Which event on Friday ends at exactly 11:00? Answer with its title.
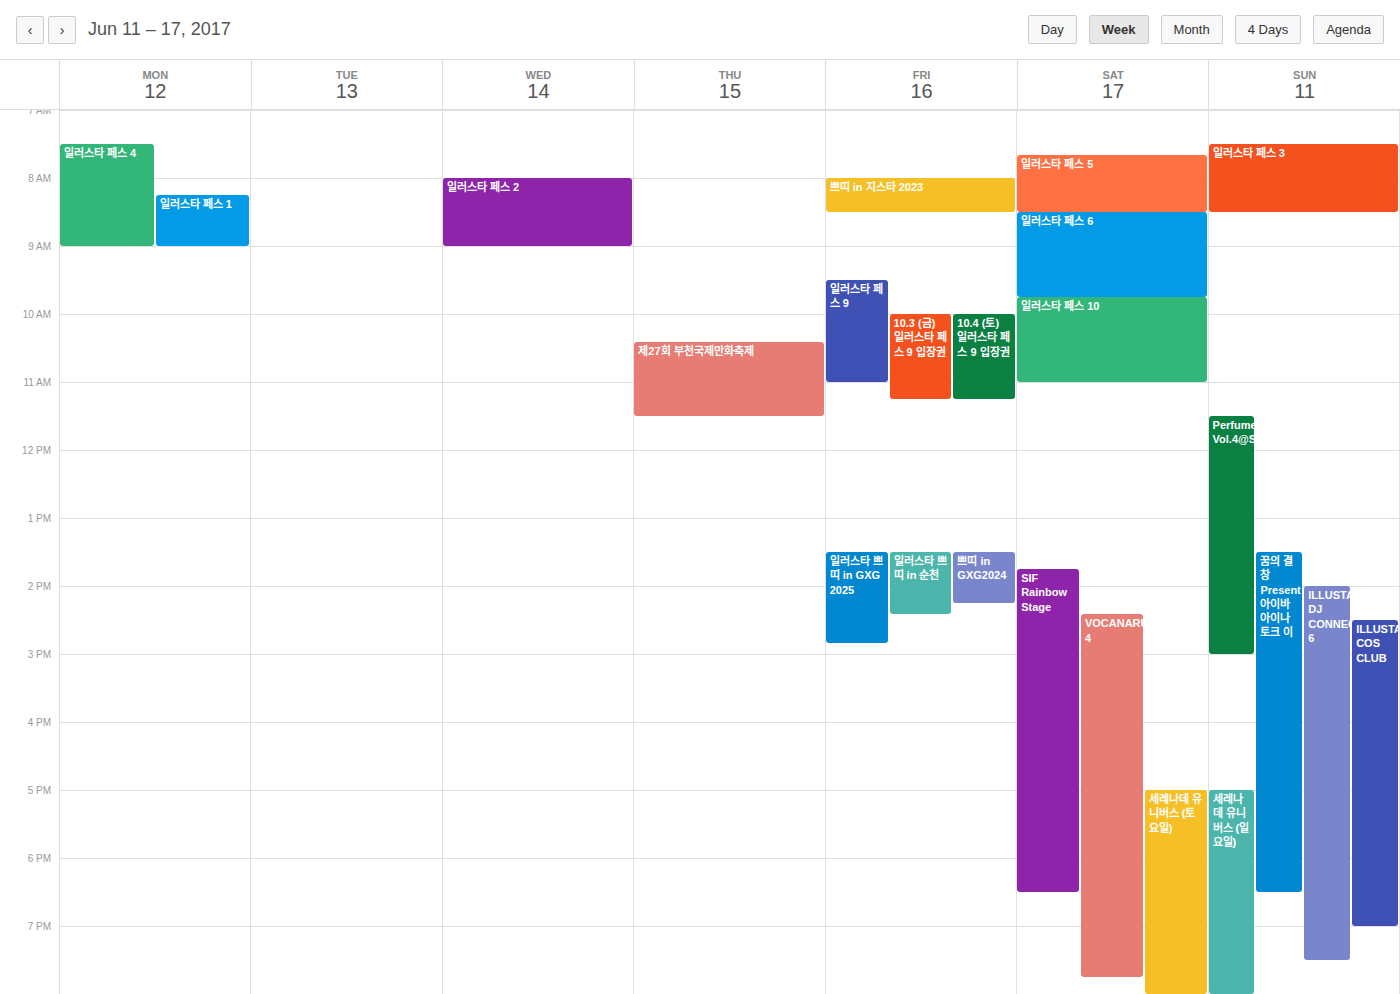
"일러스타 페스 9"